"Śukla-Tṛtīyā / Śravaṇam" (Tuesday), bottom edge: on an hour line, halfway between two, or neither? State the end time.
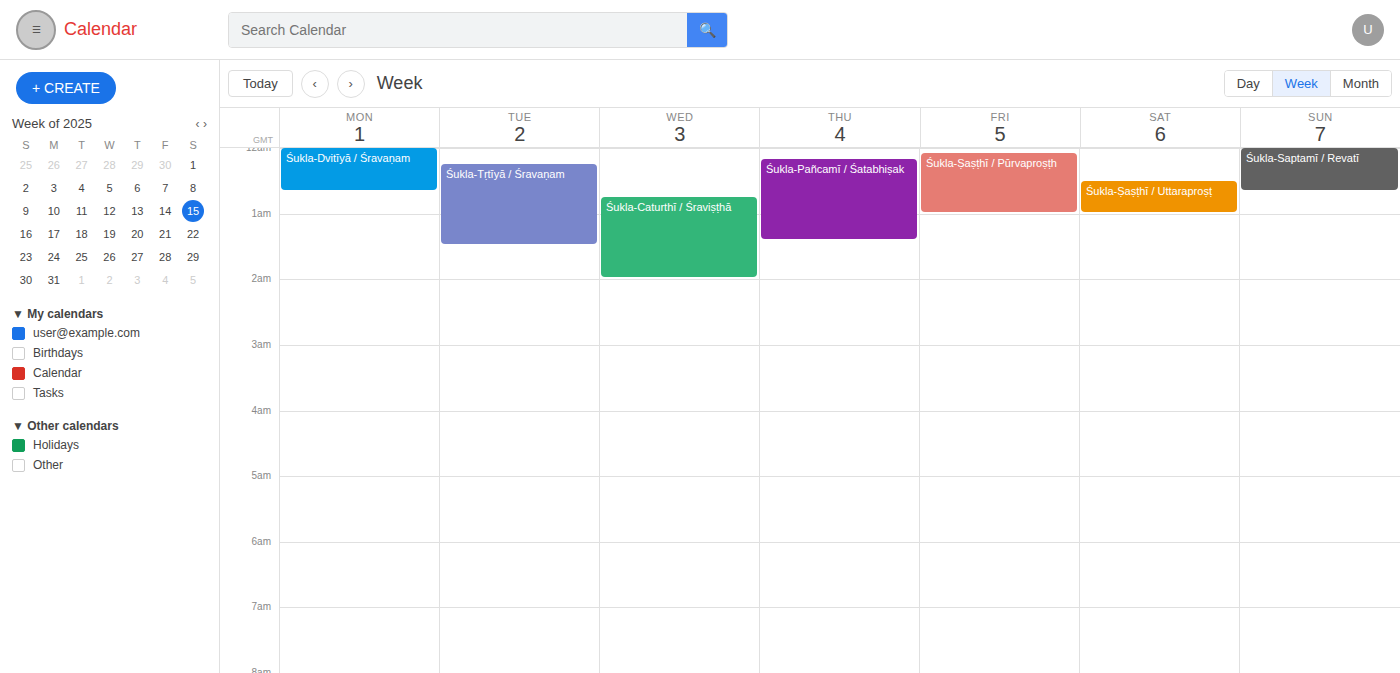
1:30 AM -- halfway between the 1 AM and 2 AM lines.